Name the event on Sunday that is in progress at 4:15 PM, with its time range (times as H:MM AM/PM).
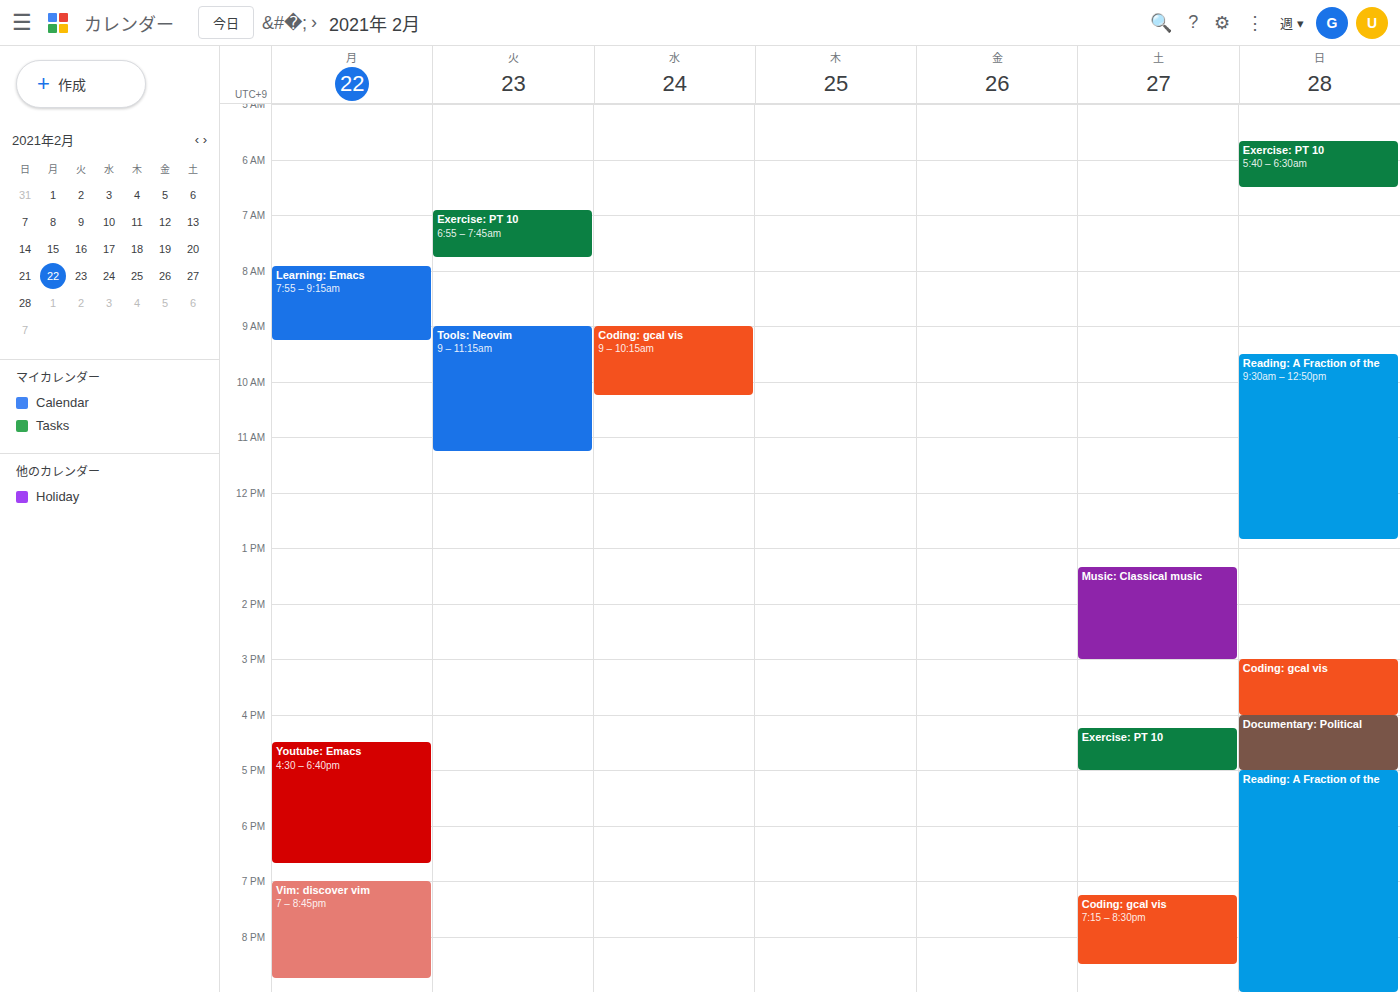
"Documentary: Political", 4:00 PM to 5:00 PM